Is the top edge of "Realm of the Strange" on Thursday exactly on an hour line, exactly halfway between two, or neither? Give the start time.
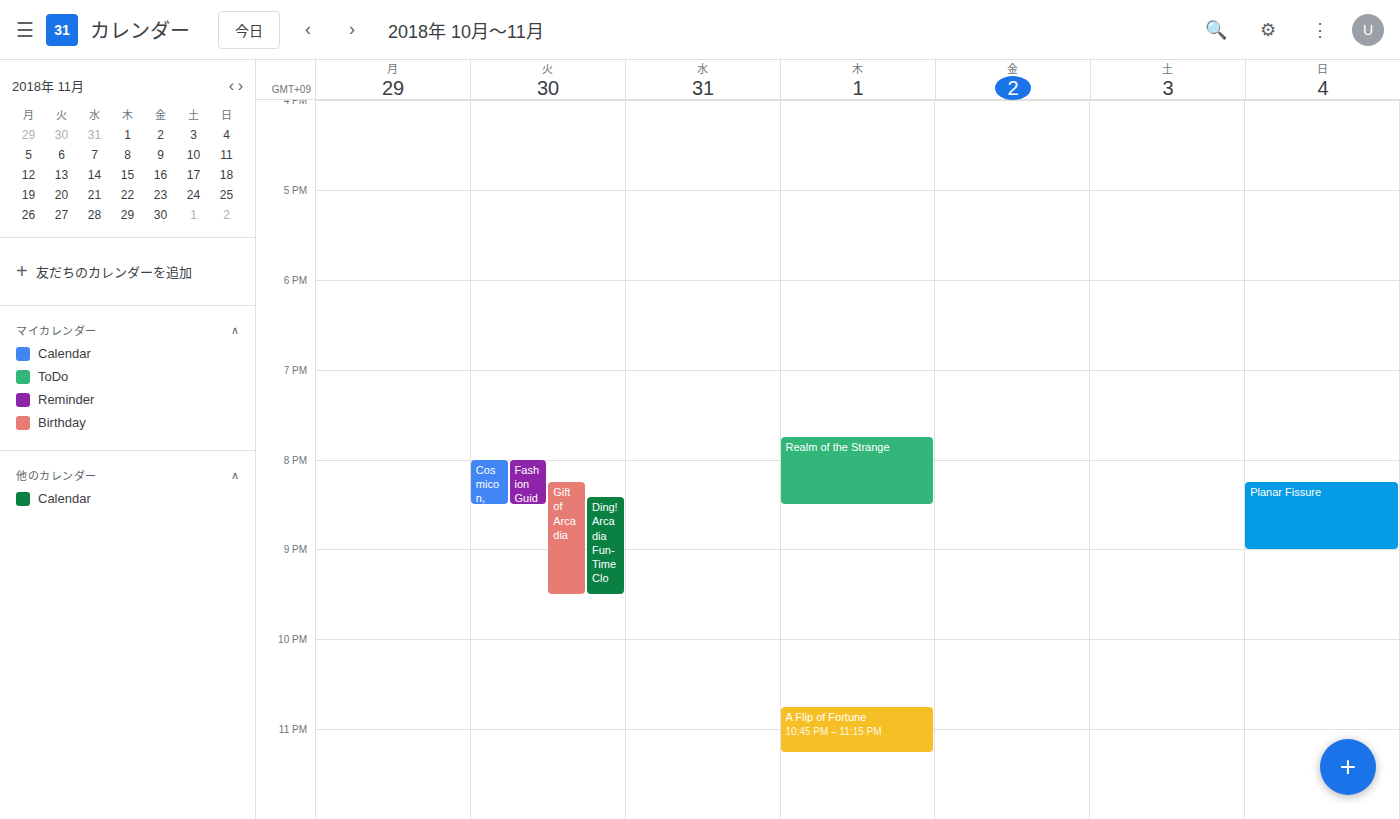
7:45 PM -- neither: three quarters of the way from the 7 PM line to the 8 PM line.